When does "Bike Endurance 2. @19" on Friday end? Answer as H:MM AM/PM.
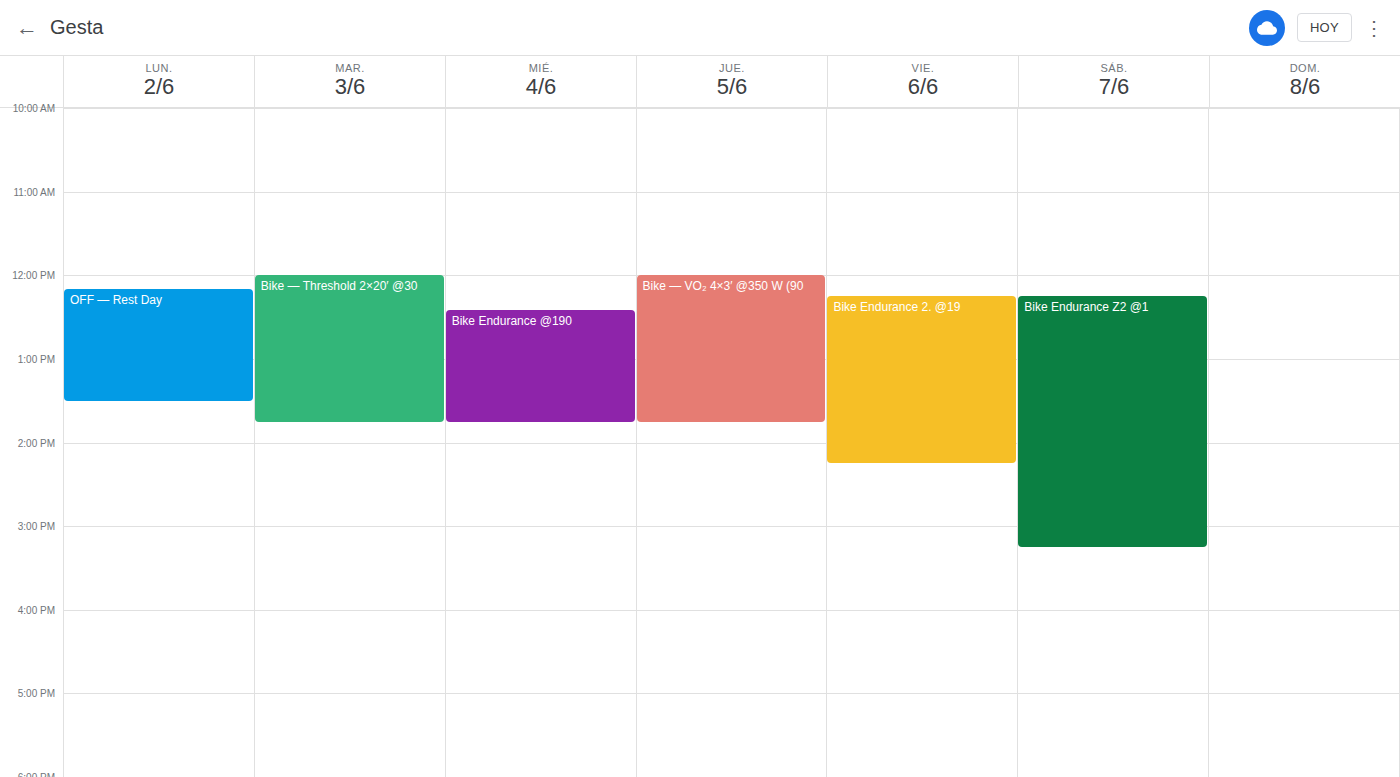
2:15 PM